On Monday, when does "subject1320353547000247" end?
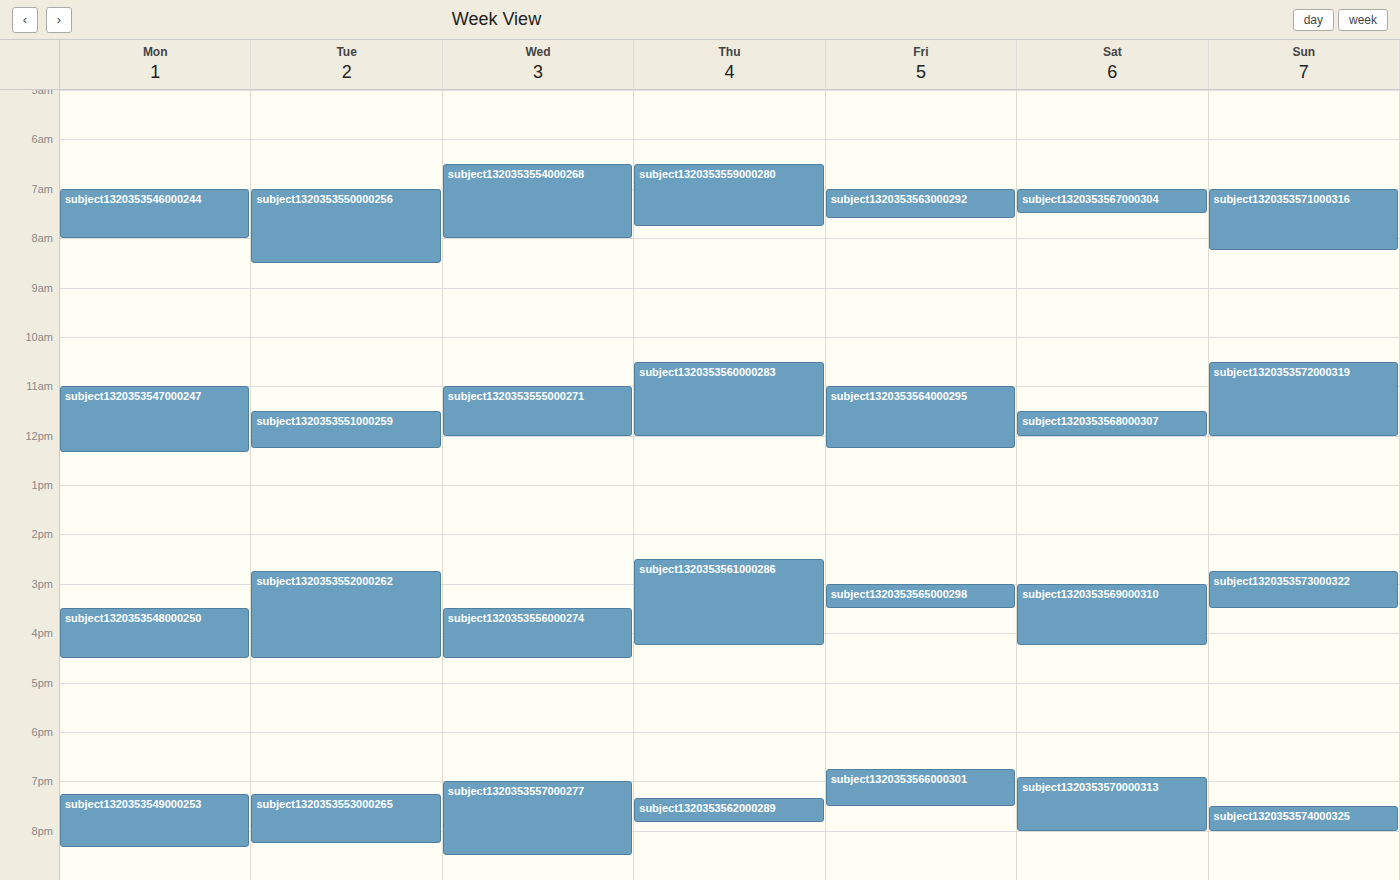
12:20